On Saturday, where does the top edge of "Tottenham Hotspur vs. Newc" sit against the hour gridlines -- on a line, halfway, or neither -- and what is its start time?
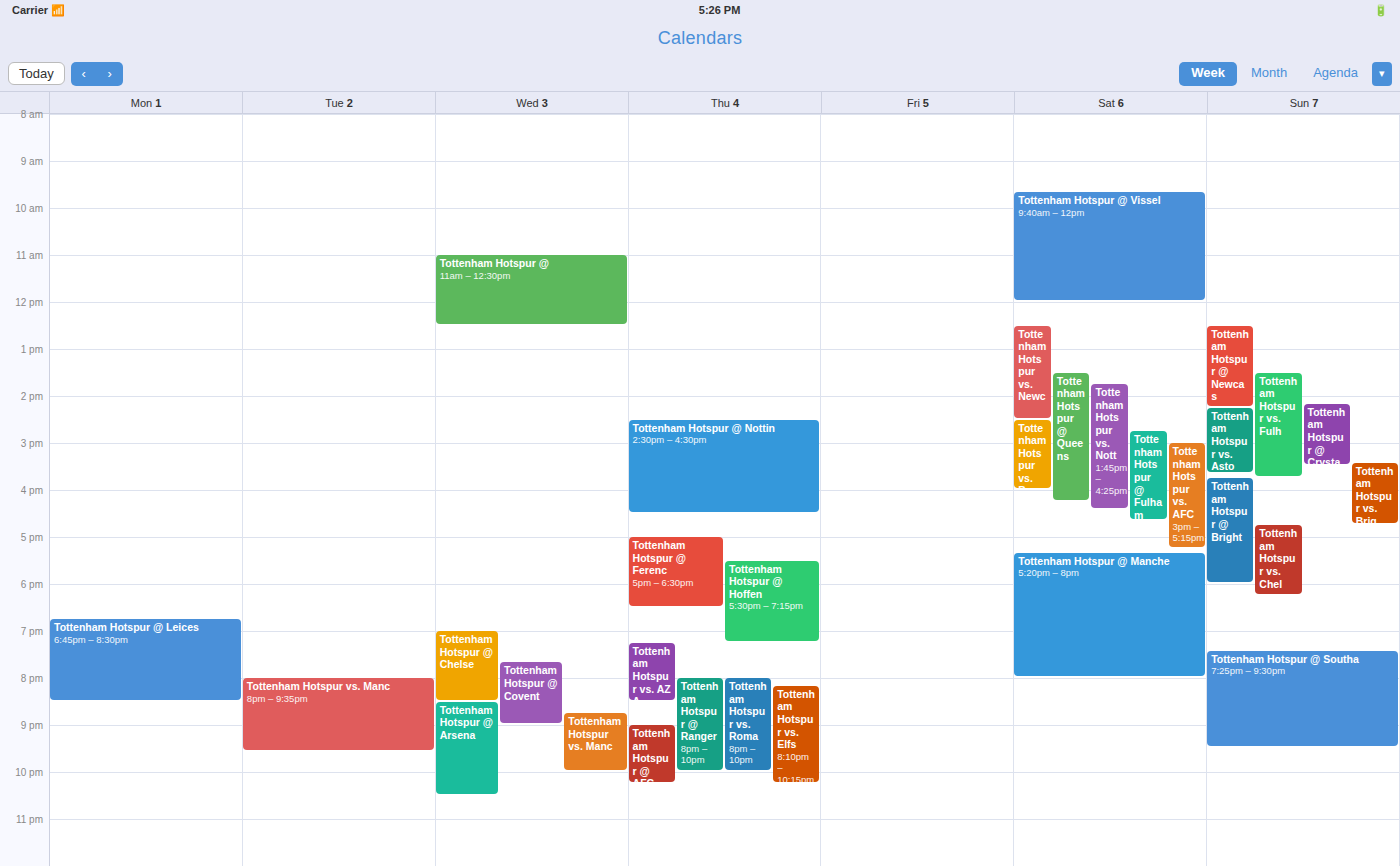
12:30 PM -- halfway between the 12 PM and 1 PM lines.